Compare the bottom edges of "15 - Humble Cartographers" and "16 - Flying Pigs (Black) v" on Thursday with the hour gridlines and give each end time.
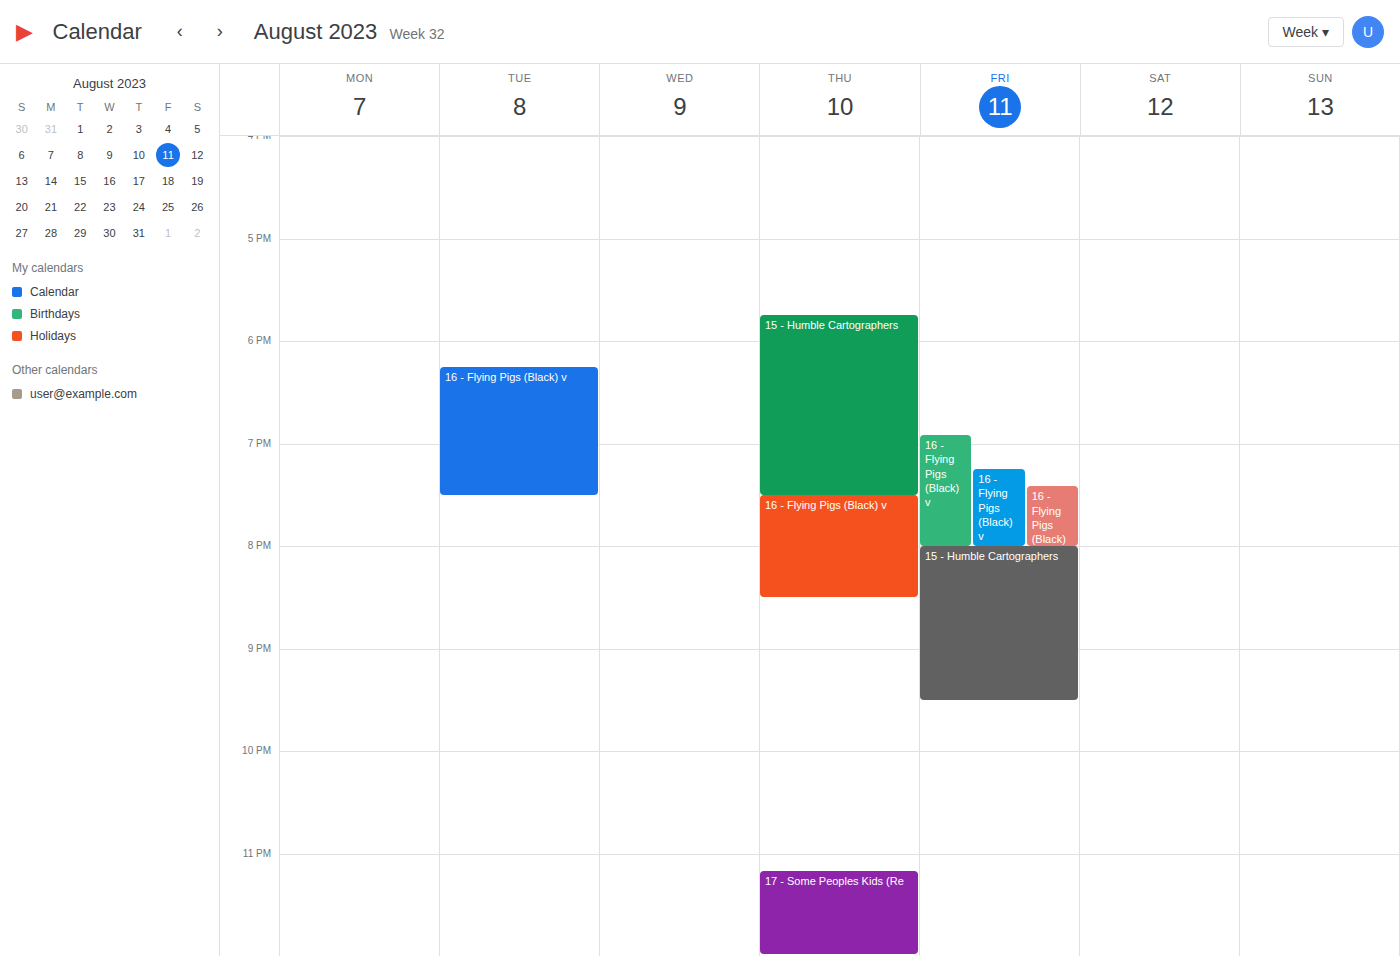
"15 - Humble Cartographers": 7:30 PM, halfway between the 7 PM and 8 PM lines. "16 - Flying Pigs (Black) v": 8:30 PM, halfway between the 8 PM and 9 PM lines.